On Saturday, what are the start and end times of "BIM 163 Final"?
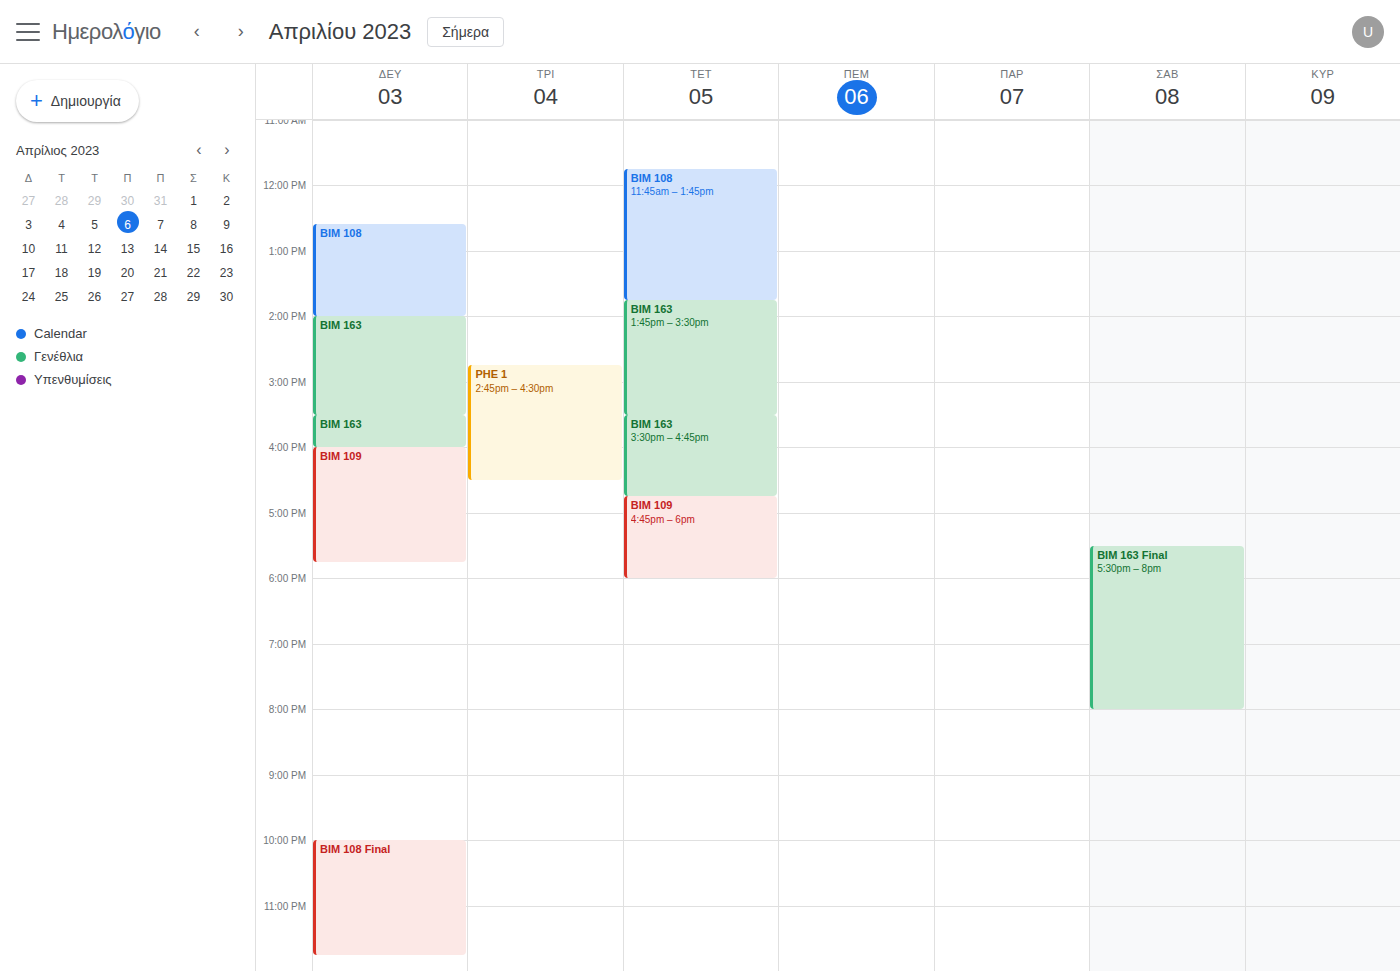
17:30 to 20:00